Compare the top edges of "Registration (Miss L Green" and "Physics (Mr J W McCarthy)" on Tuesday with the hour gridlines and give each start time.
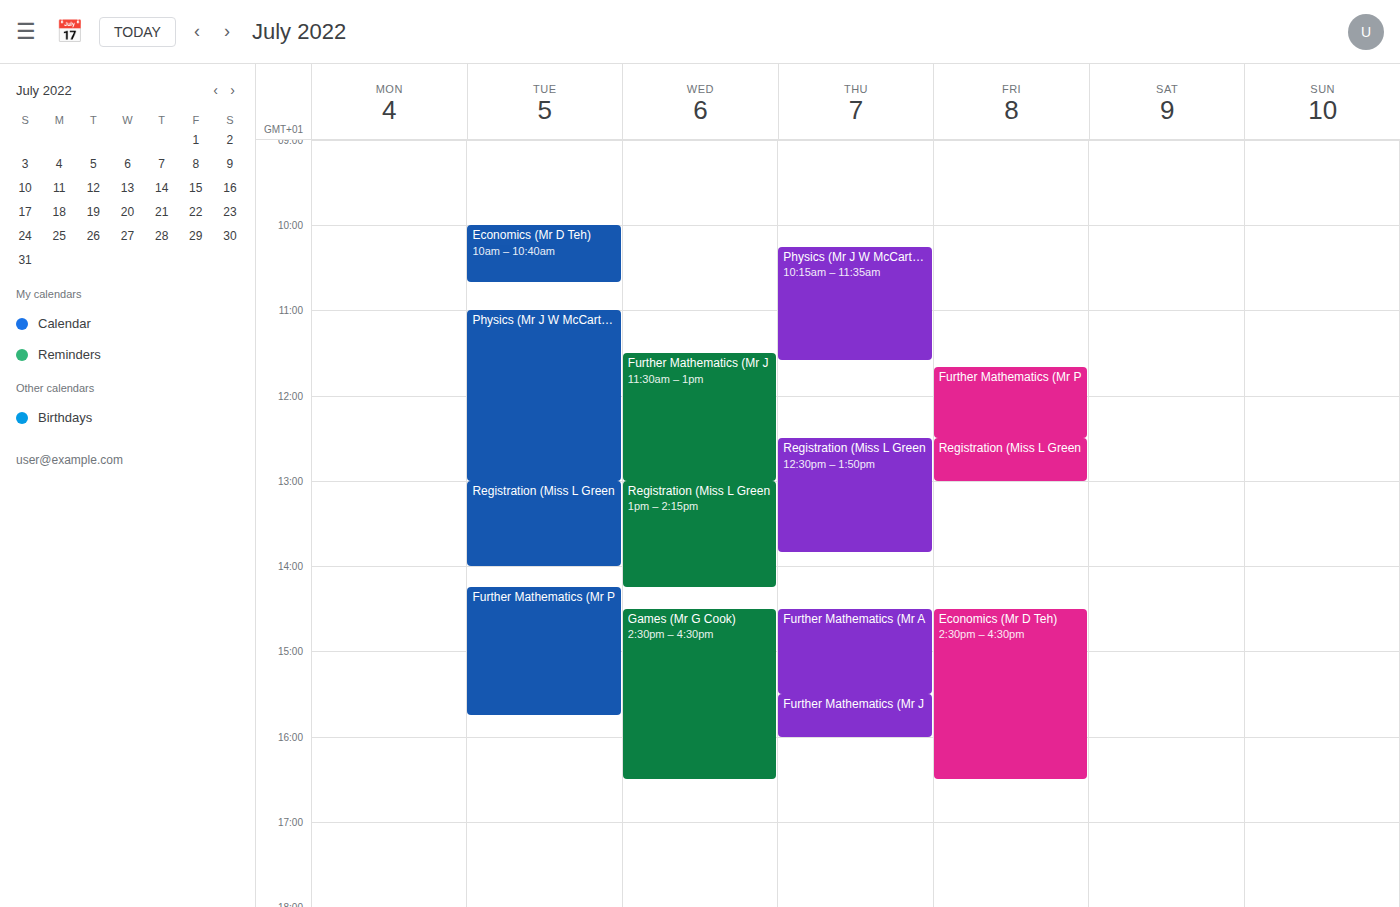
"Registration (Miss L Green": 1:00 PM, exactly on the 1 PM line. "Physics (Mr J W McCarthy)": 11:00 AM, exactly on the 11 AM line.